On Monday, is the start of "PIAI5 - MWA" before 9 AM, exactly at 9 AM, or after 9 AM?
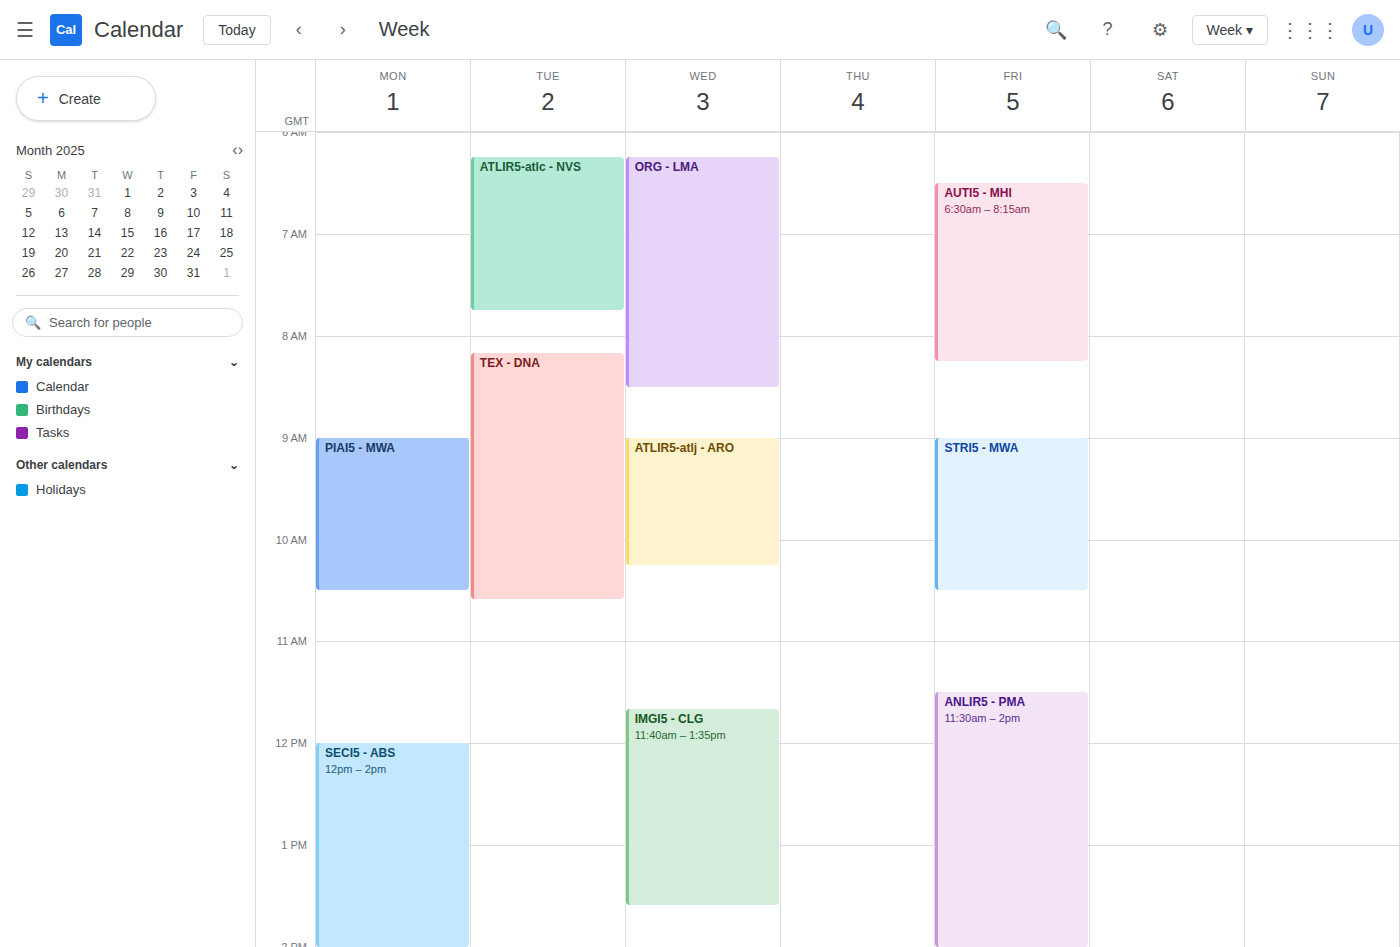
9:00 AM -- exactly at 9 AM, on the 9 AM line.